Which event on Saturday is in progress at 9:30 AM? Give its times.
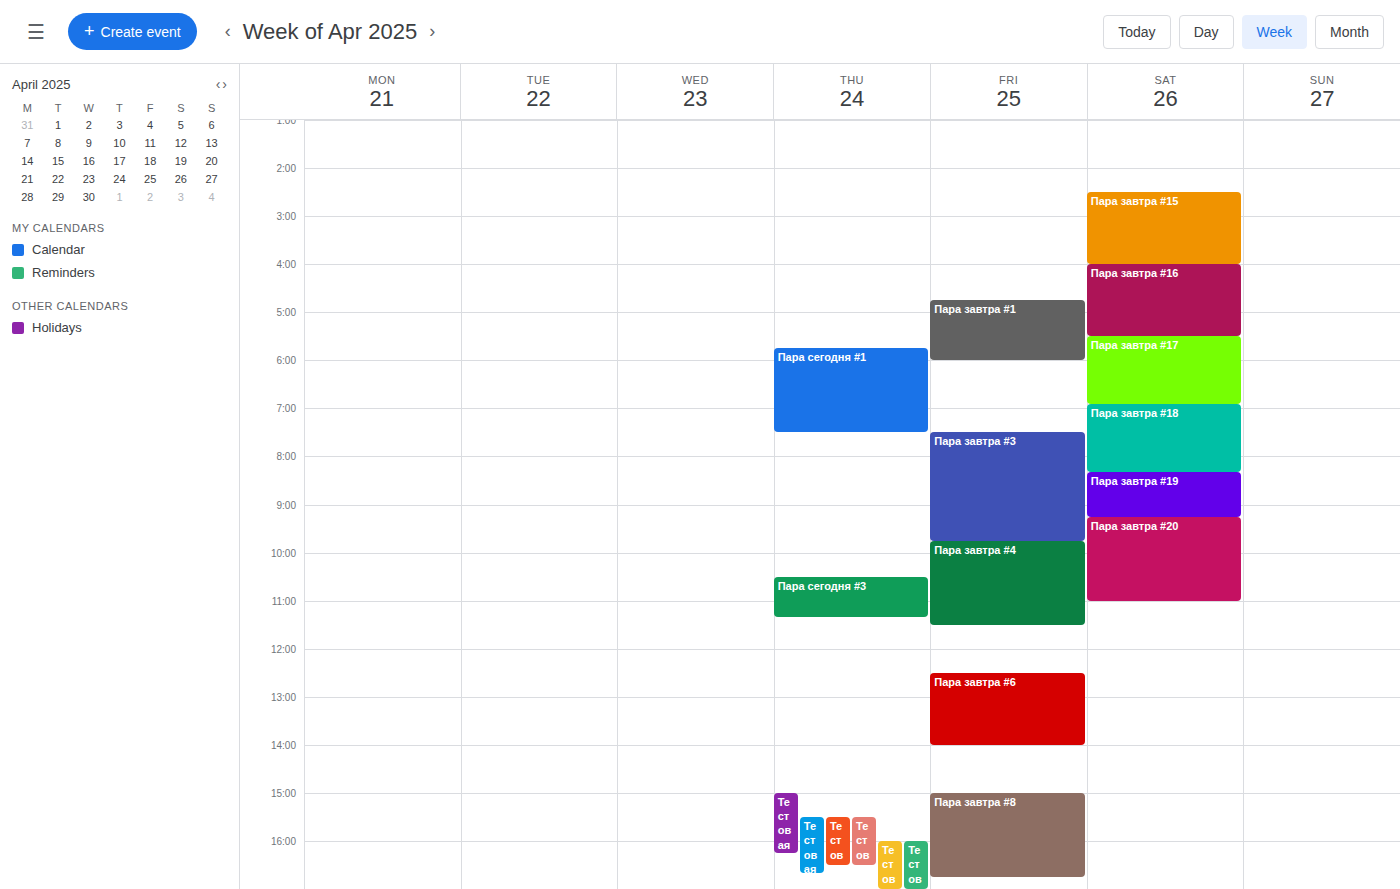
"Пара завтра #20", 9:15 AM to 11:00 AM